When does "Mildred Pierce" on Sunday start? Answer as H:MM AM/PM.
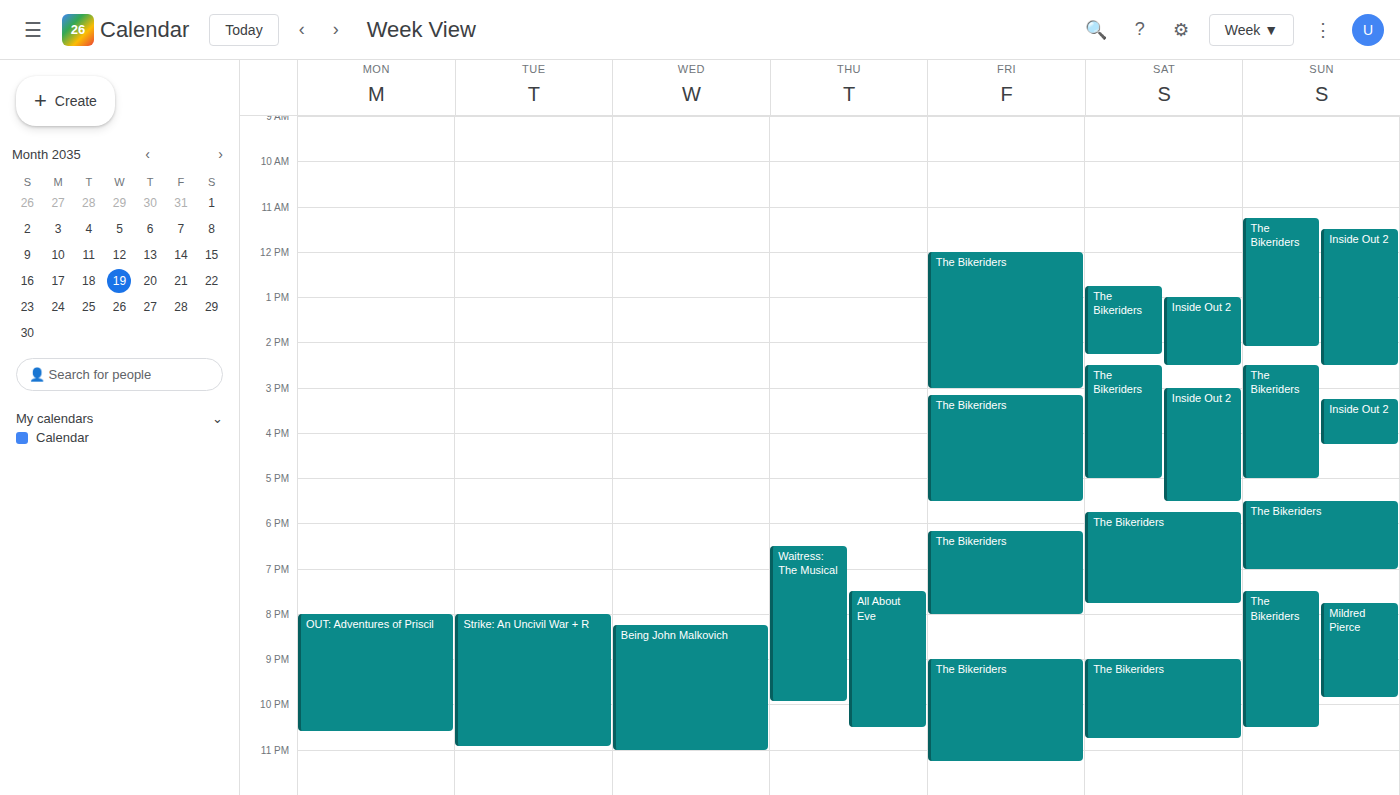
7:45 PM